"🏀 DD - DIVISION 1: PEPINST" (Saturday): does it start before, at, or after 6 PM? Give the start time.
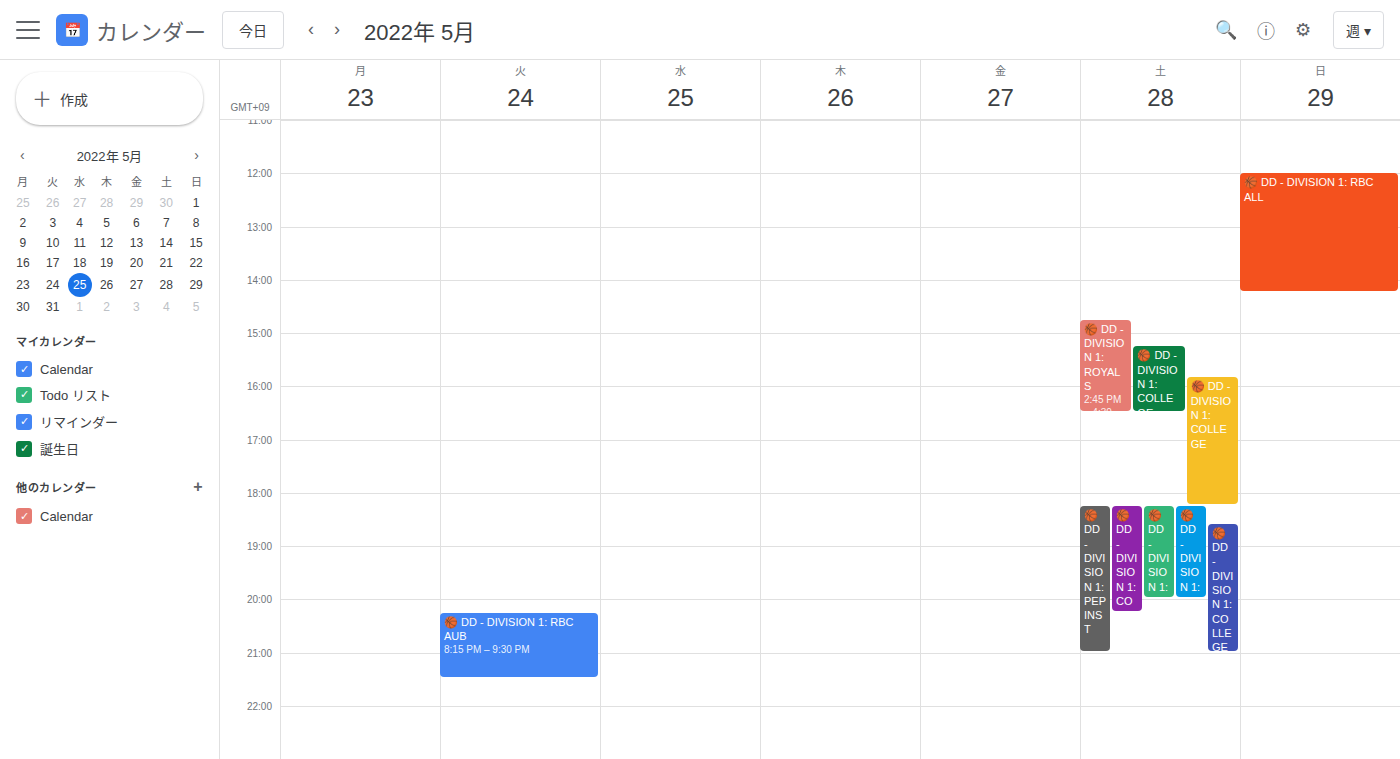
6:15 PM -- after 6 PM, 15 minutes below the 6 PM line.